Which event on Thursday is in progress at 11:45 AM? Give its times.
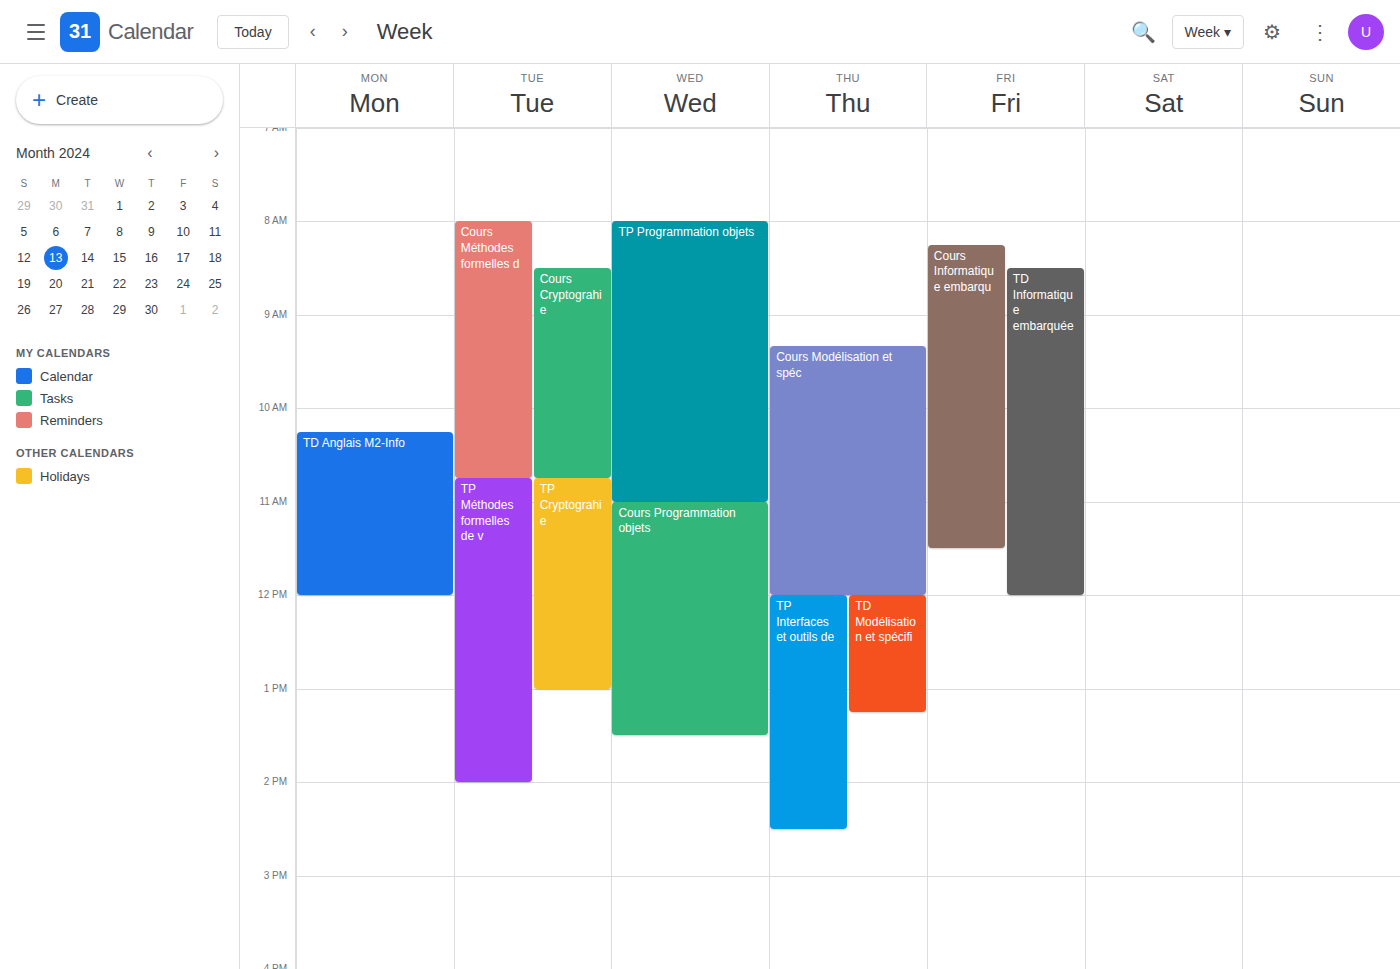
"Cours Modélisation et spéc", 9:20 AM to 12:00 PM